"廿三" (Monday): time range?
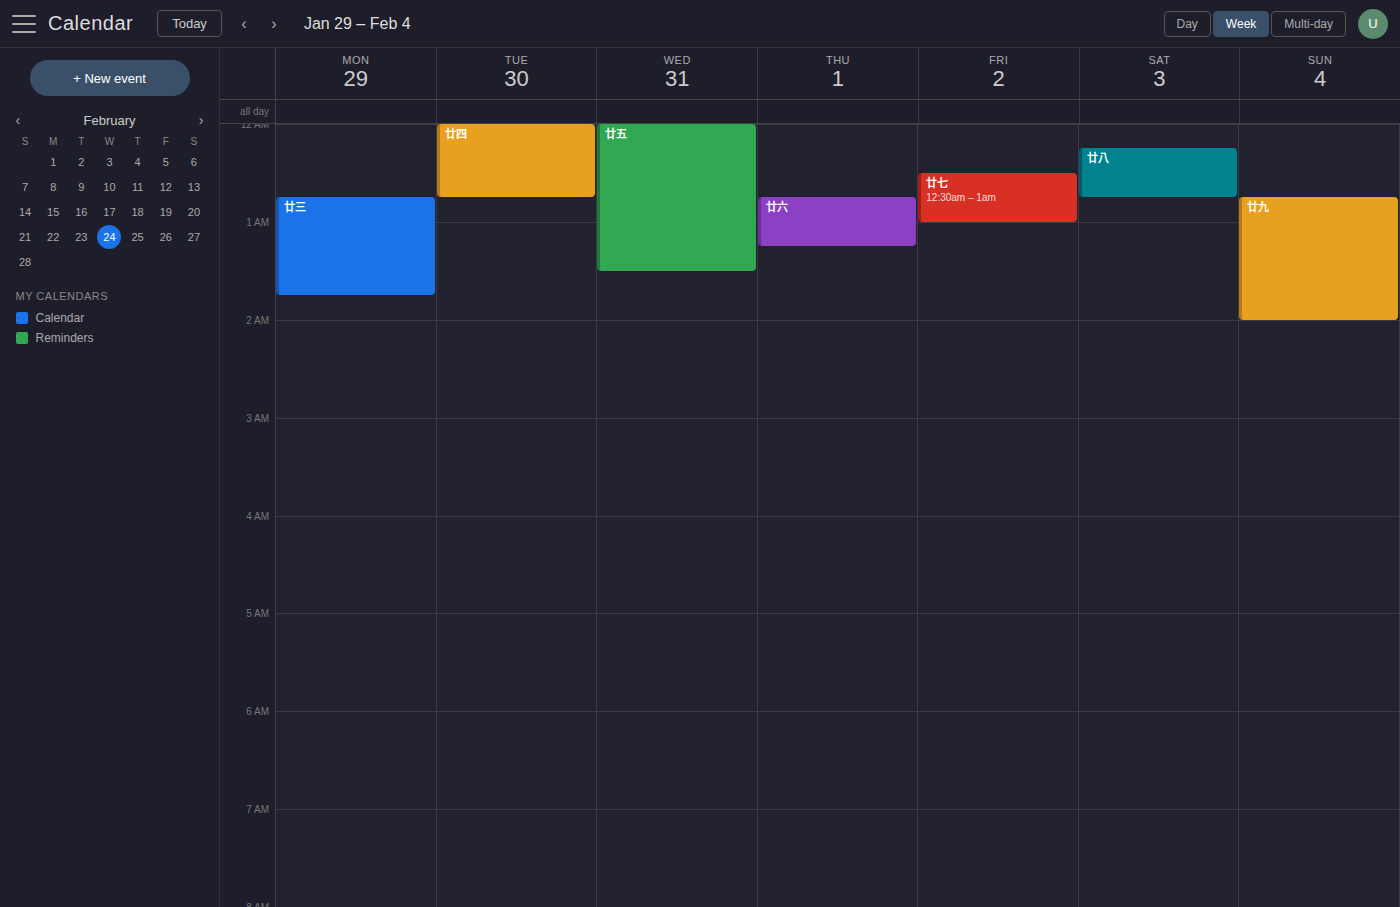
12:45 AM to 1:45 AM